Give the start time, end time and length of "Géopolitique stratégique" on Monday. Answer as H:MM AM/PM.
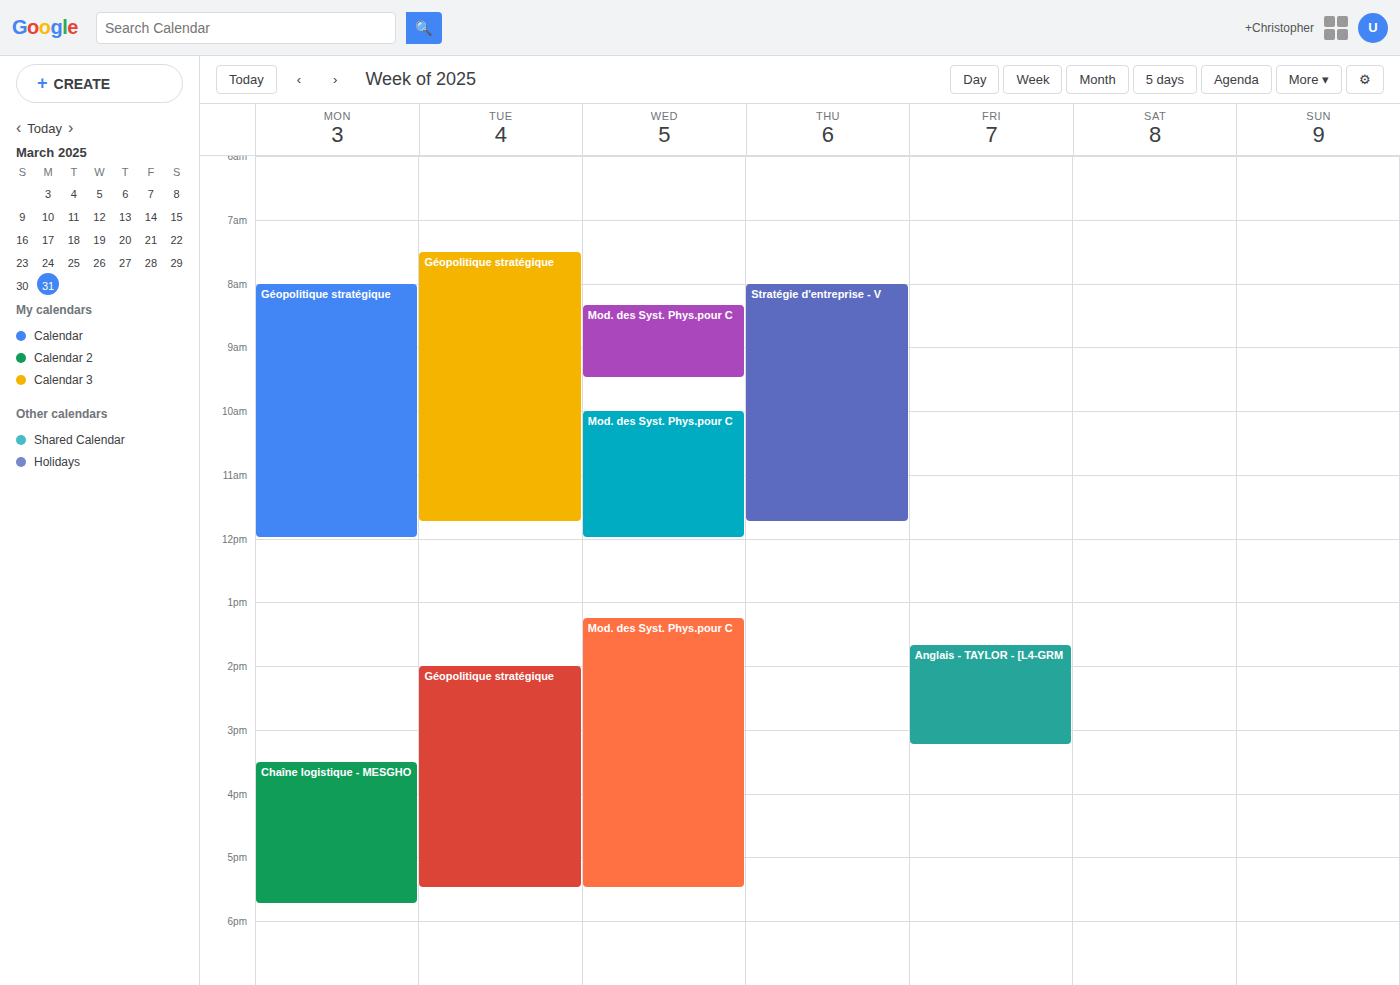
8:00 AM to 12:00 PM, 4 hours